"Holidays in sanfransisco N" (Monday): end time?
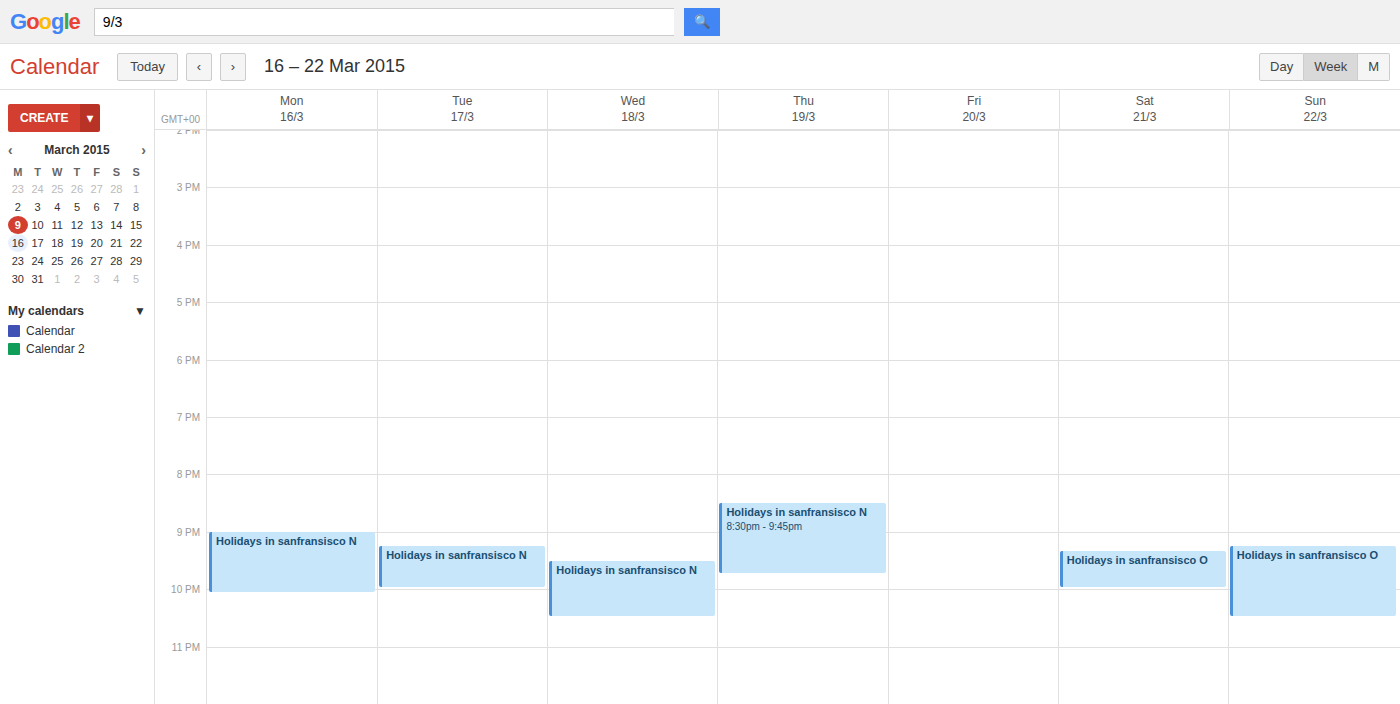
10:05 PM